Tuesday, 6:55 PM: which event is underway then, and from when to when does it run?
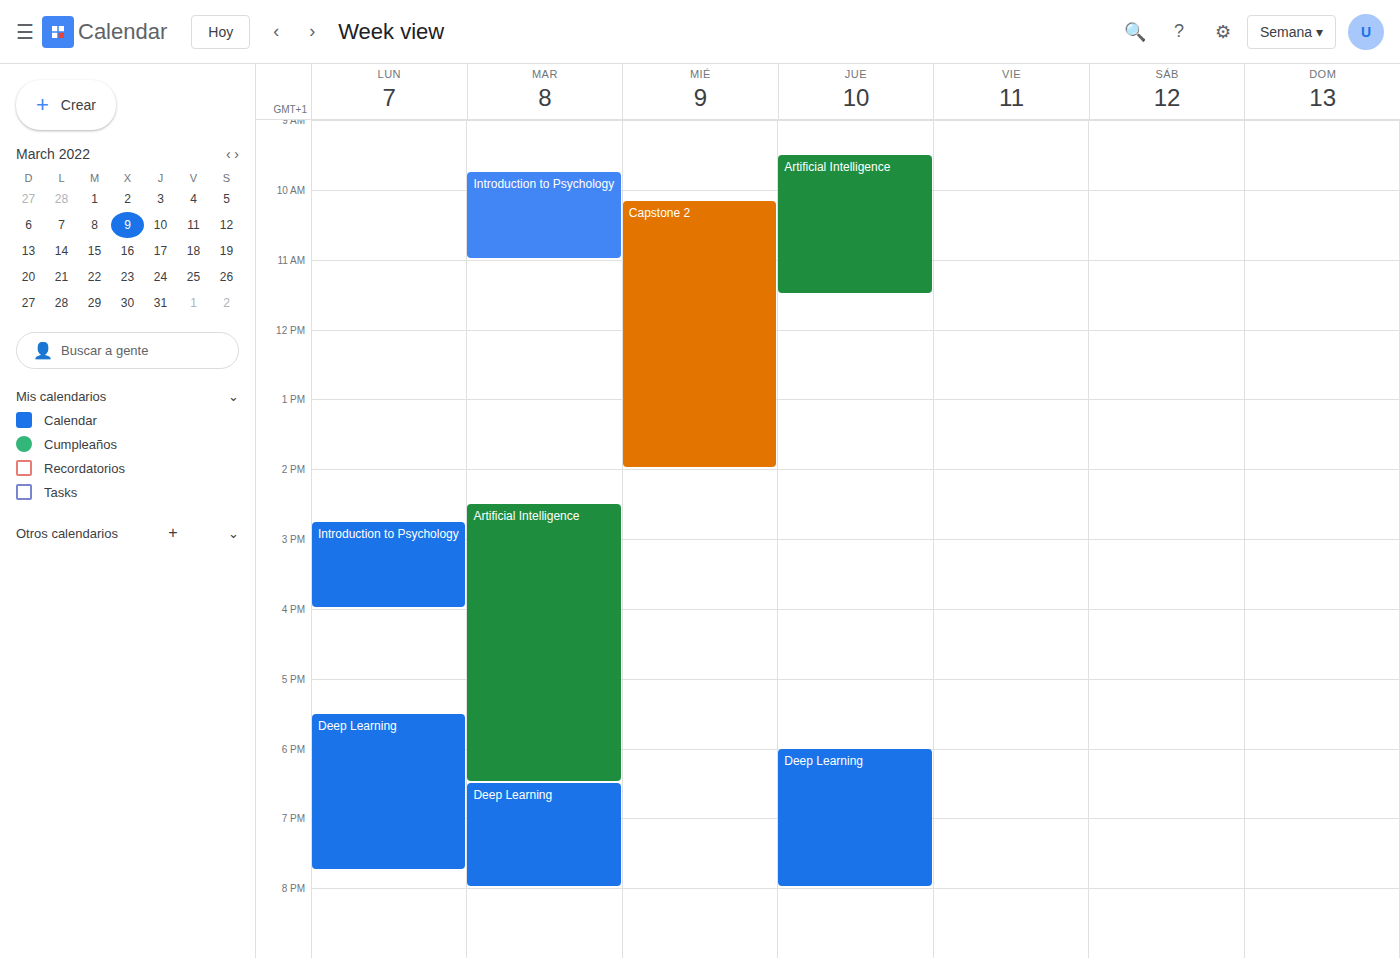
"Deep Learning", 6:30 PM to 8:00 PM